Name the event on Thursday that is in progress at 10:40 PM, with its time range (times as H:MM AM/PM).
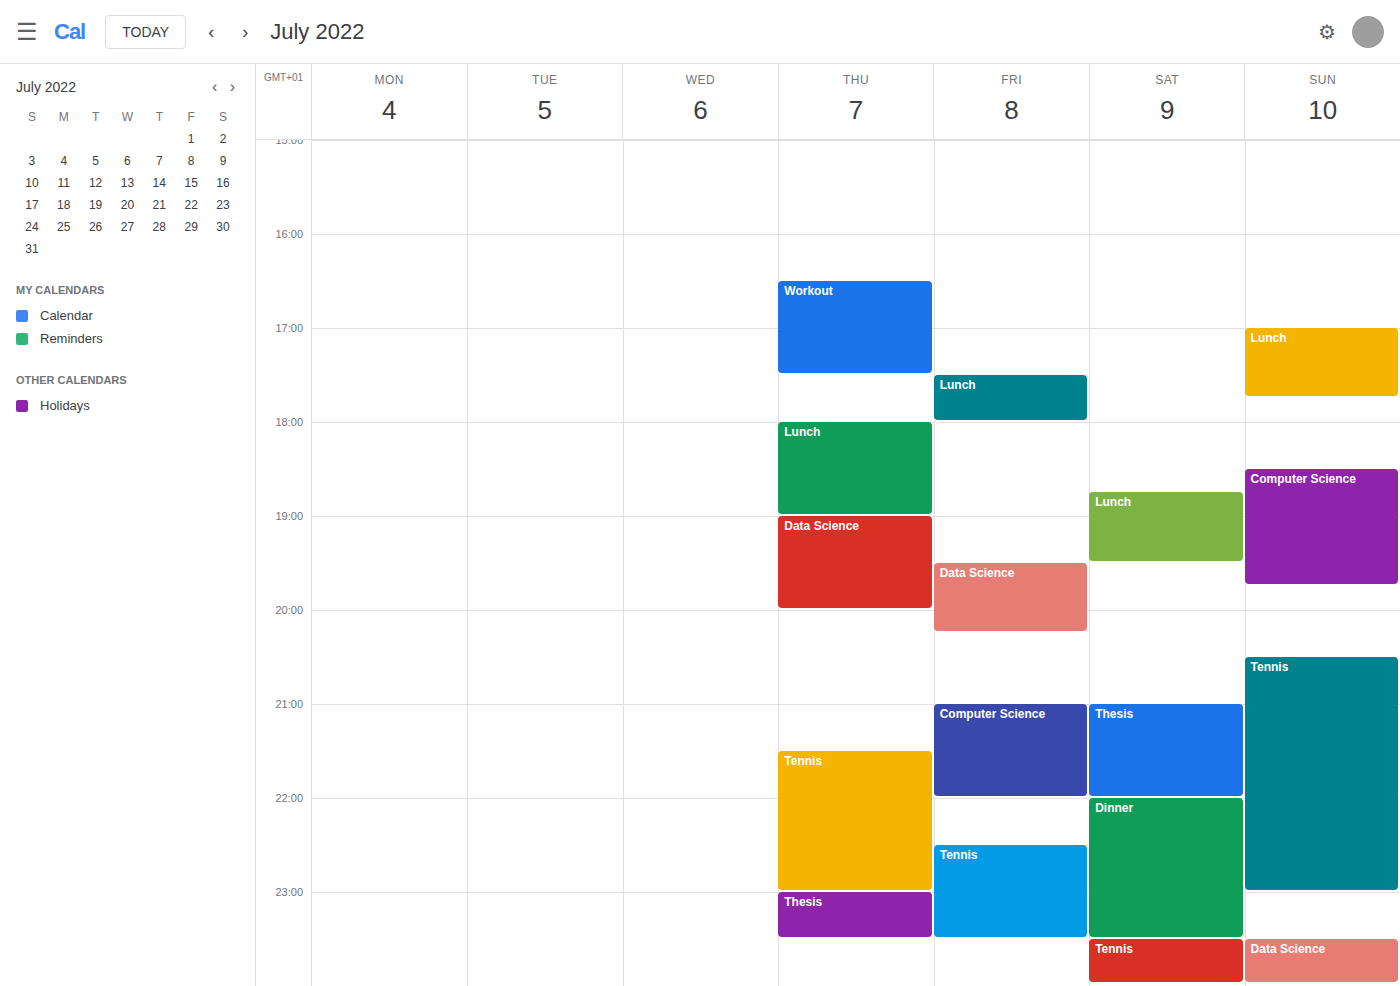
"Tennis", 9:30 PM to 11:00 PM